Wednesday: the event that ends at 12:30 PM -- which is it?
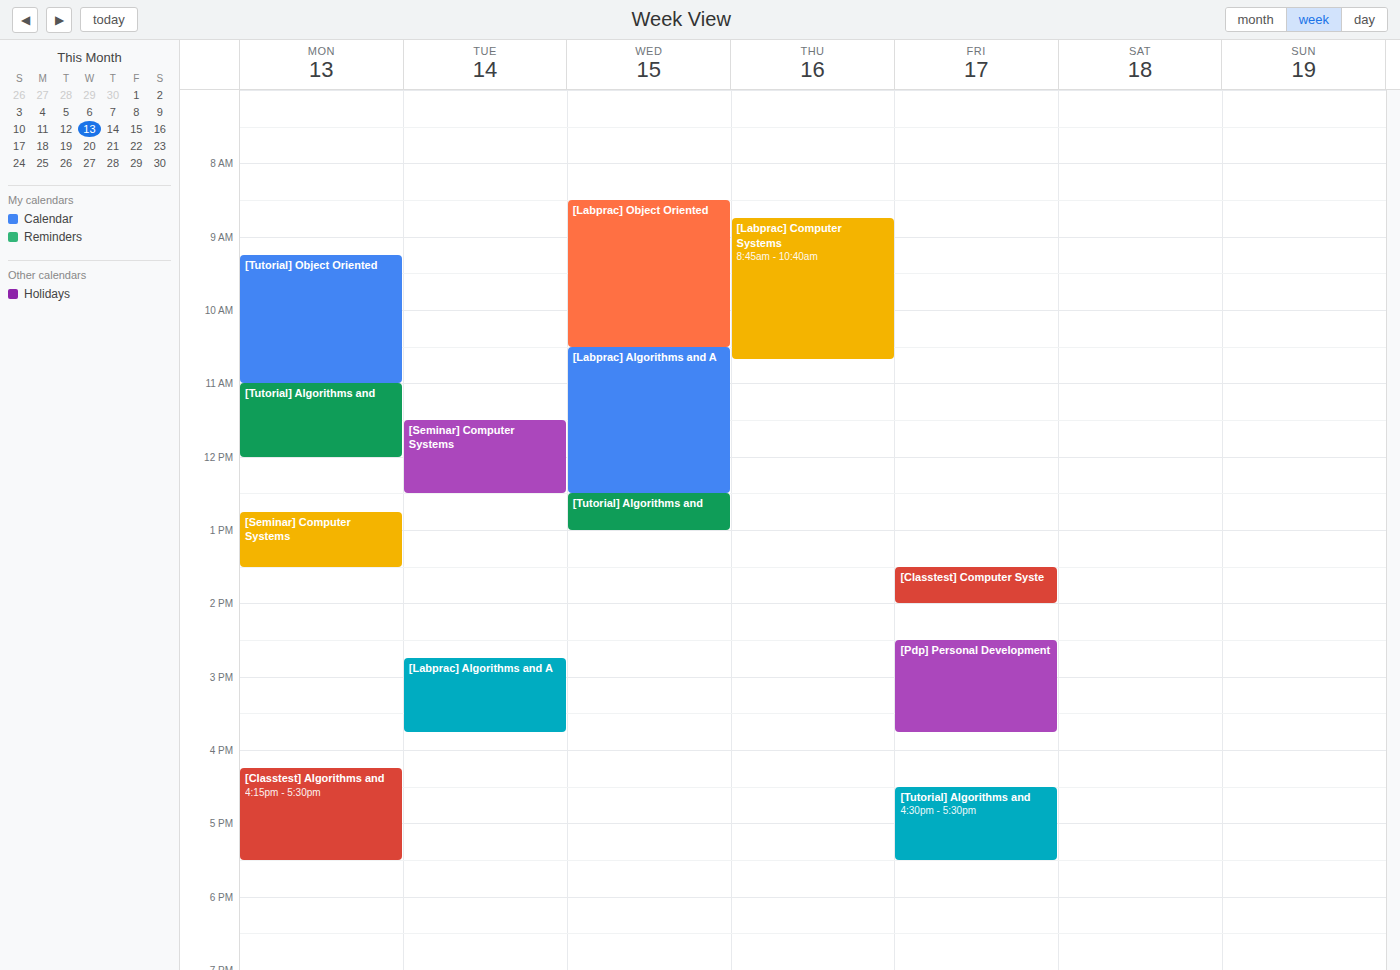
"[Labprac] Algorithms and A"